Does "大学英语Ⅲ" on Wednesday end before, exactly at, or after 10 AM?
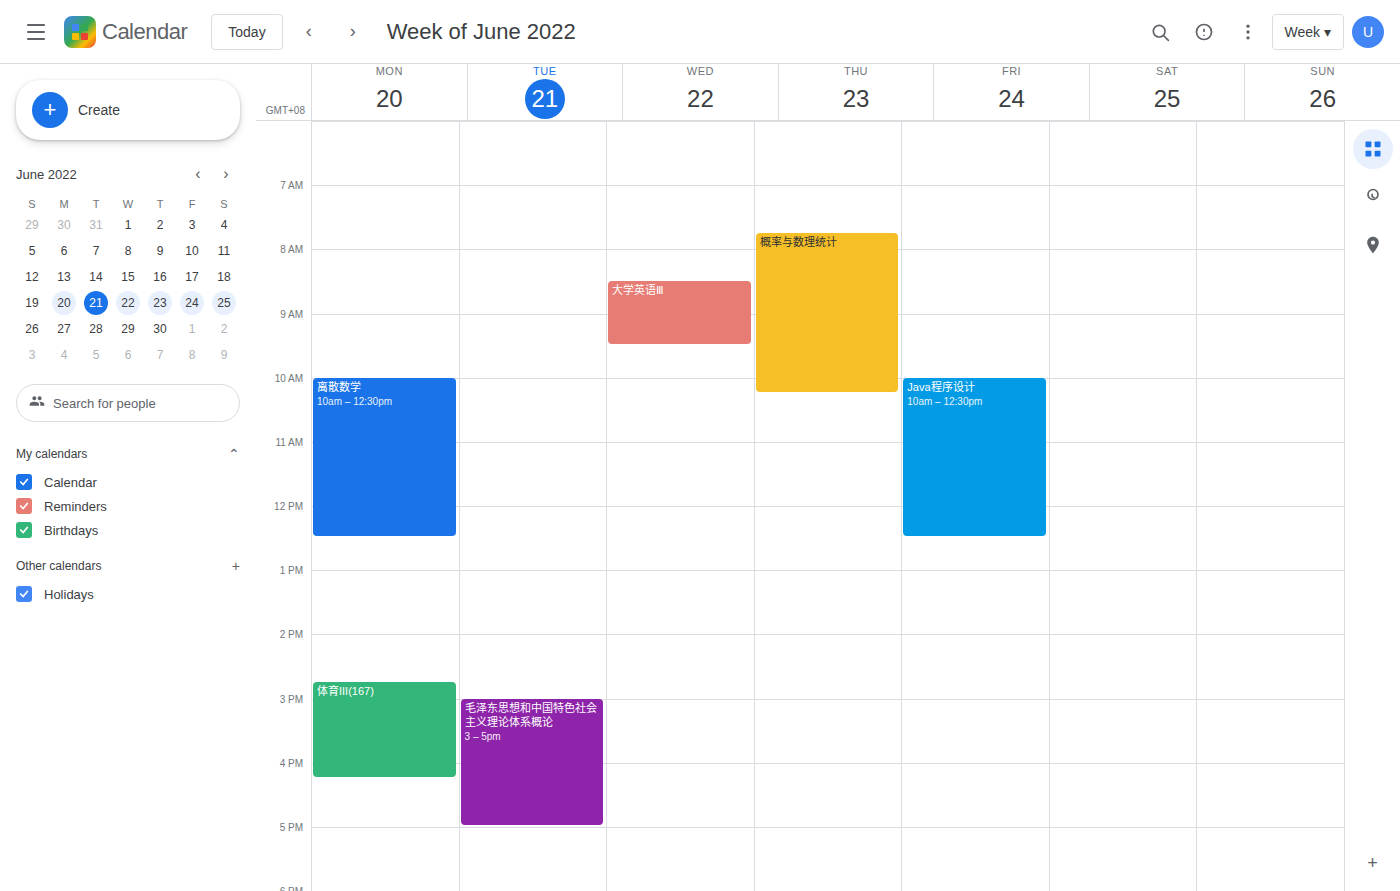
9:30 AM -- before 10 AM, 30 minutes above the 10 AM line.